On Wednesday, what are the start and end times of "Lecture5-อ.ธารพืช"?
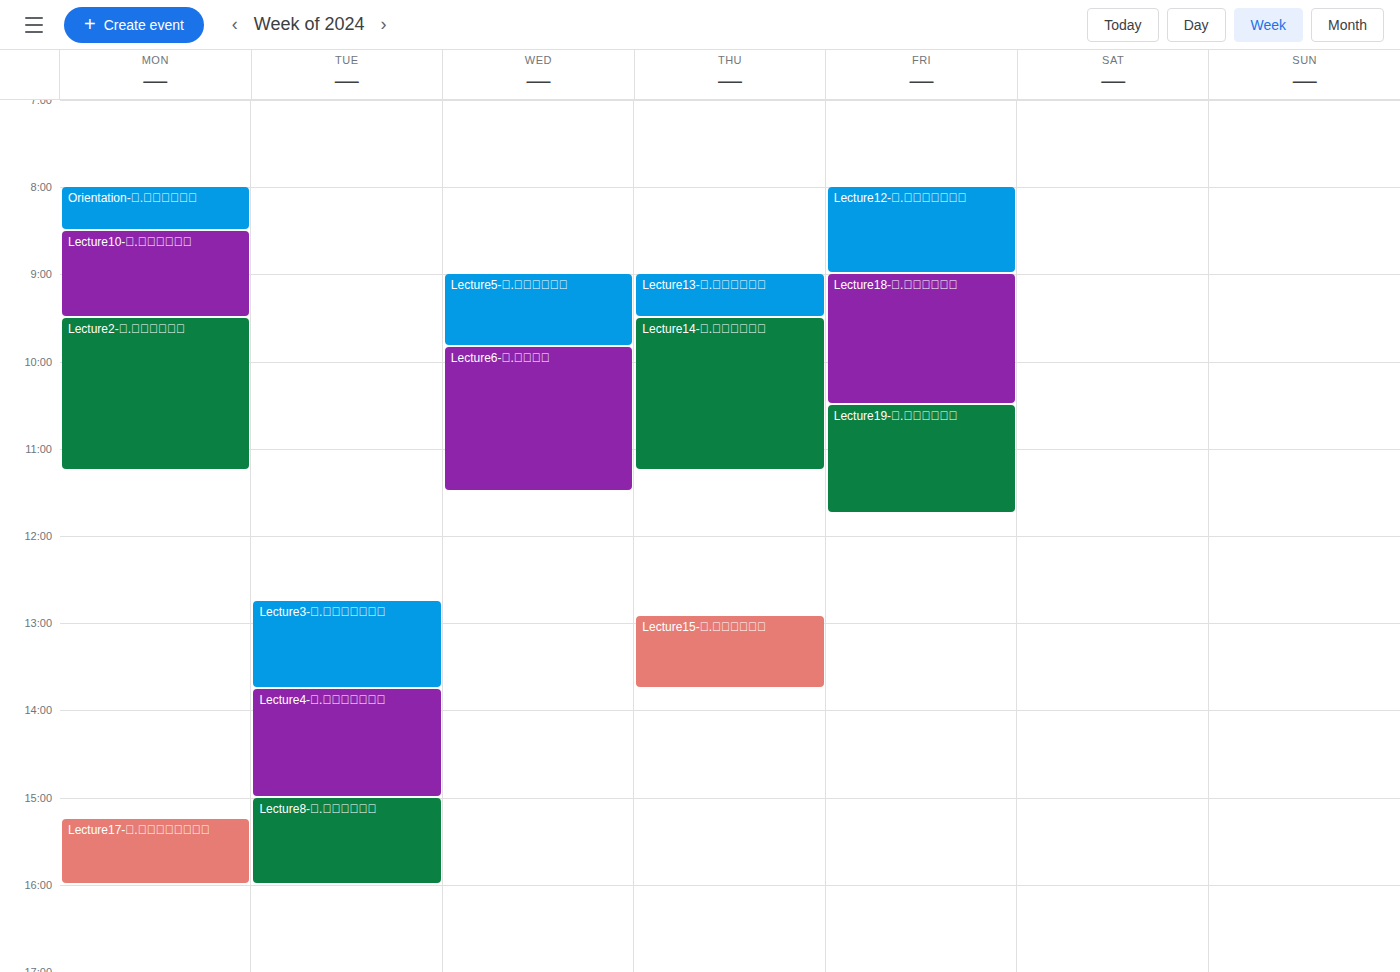
9:00 AM to 9:50 AM